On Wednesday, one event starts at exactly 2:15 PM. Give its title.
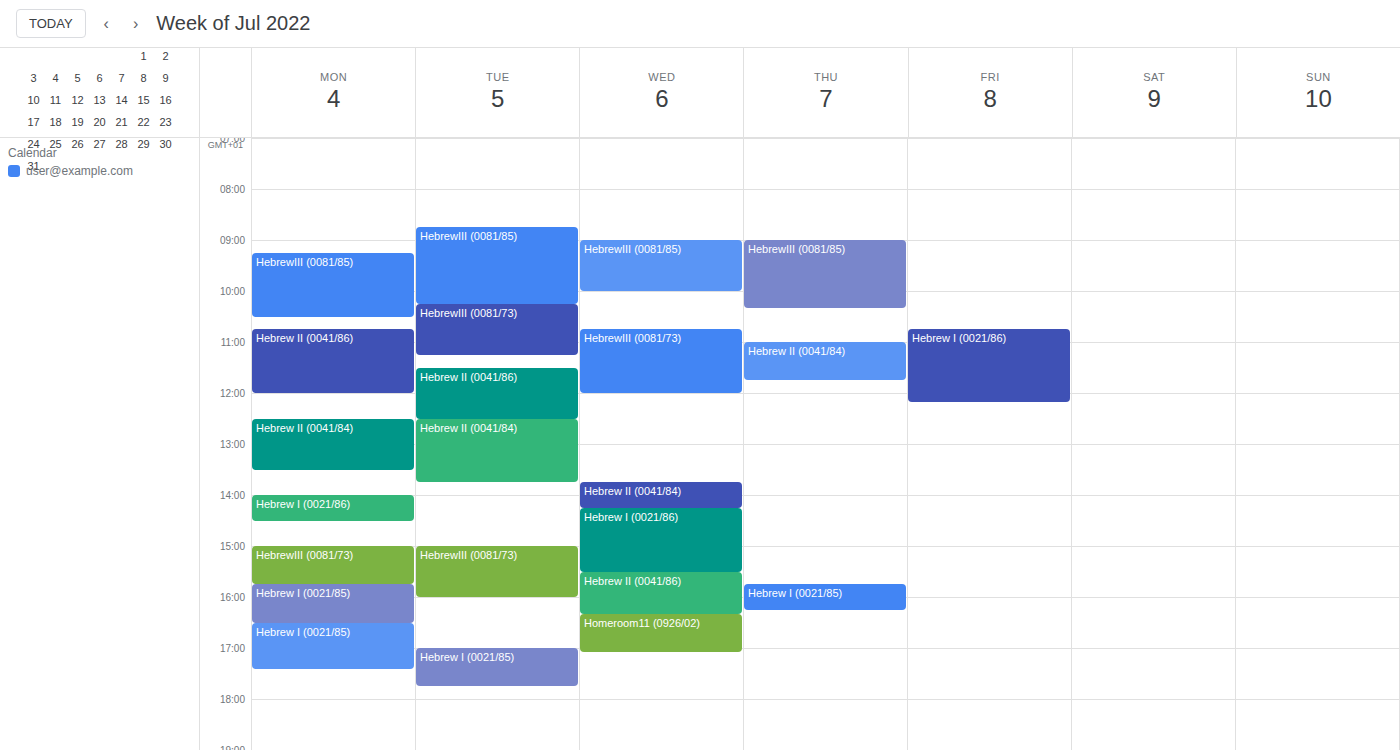
"Hebrew I (0021/86)"